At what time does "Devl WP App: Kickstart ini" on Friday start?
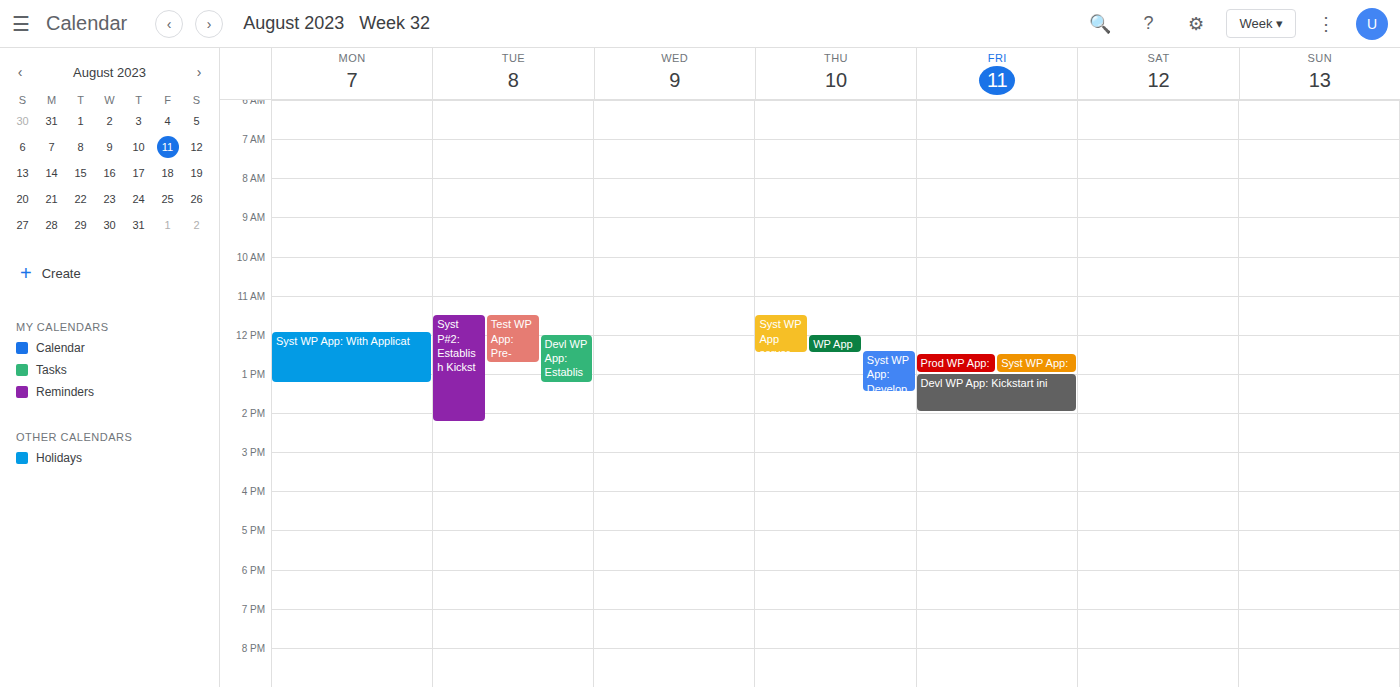
1:00 PM